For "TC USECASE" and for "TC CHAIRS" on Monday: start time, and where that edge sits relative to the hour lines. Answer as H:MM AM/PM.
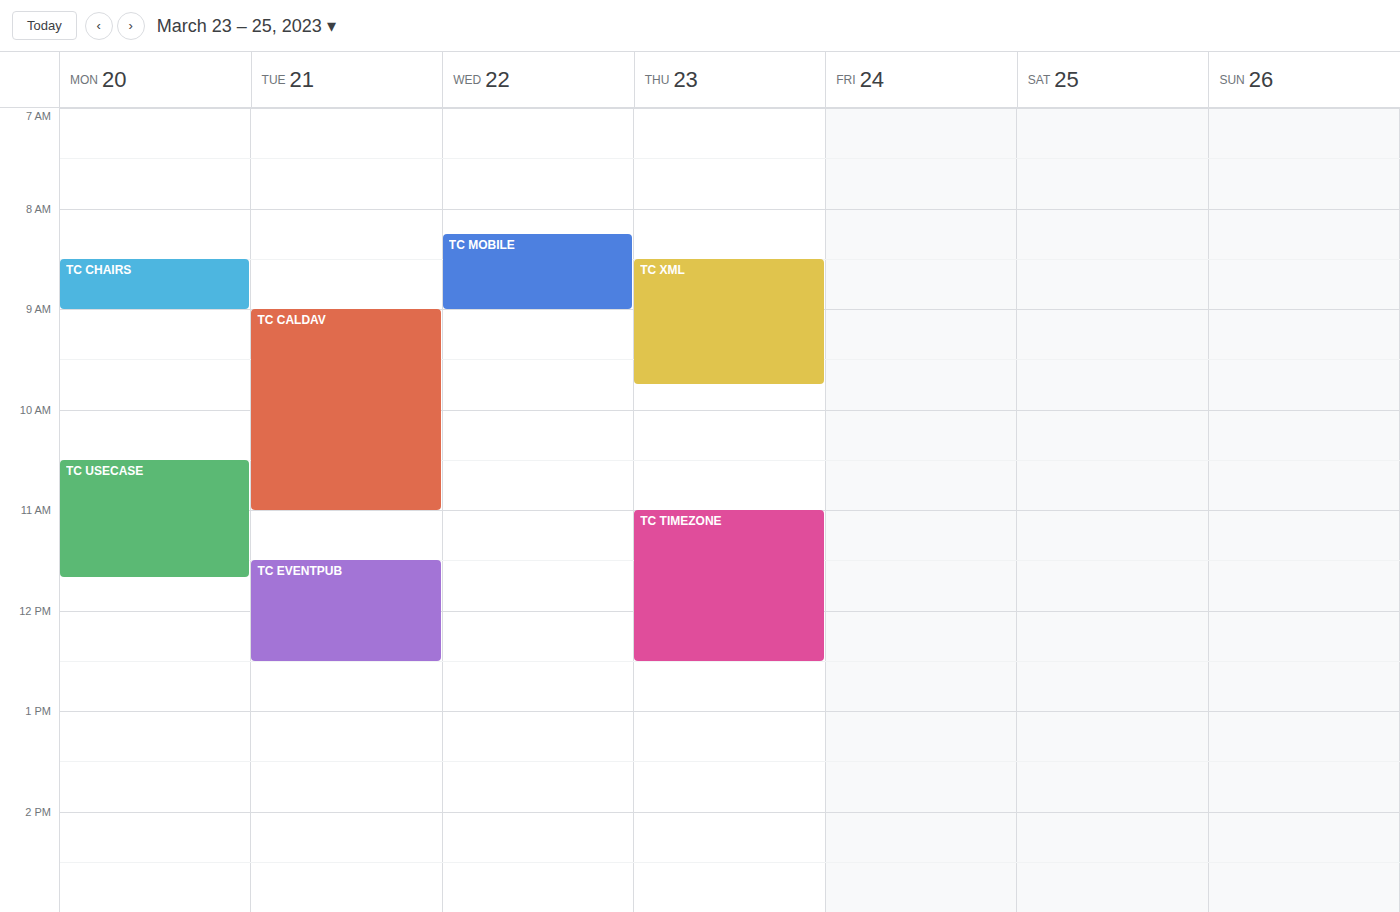
"TC USECASE": 10:30 AM, halfway between the 10 AM and 11 AM lines. "TC CHAIRS": 8:30 AM, halfway between the 8 AM and 9 AM lines.